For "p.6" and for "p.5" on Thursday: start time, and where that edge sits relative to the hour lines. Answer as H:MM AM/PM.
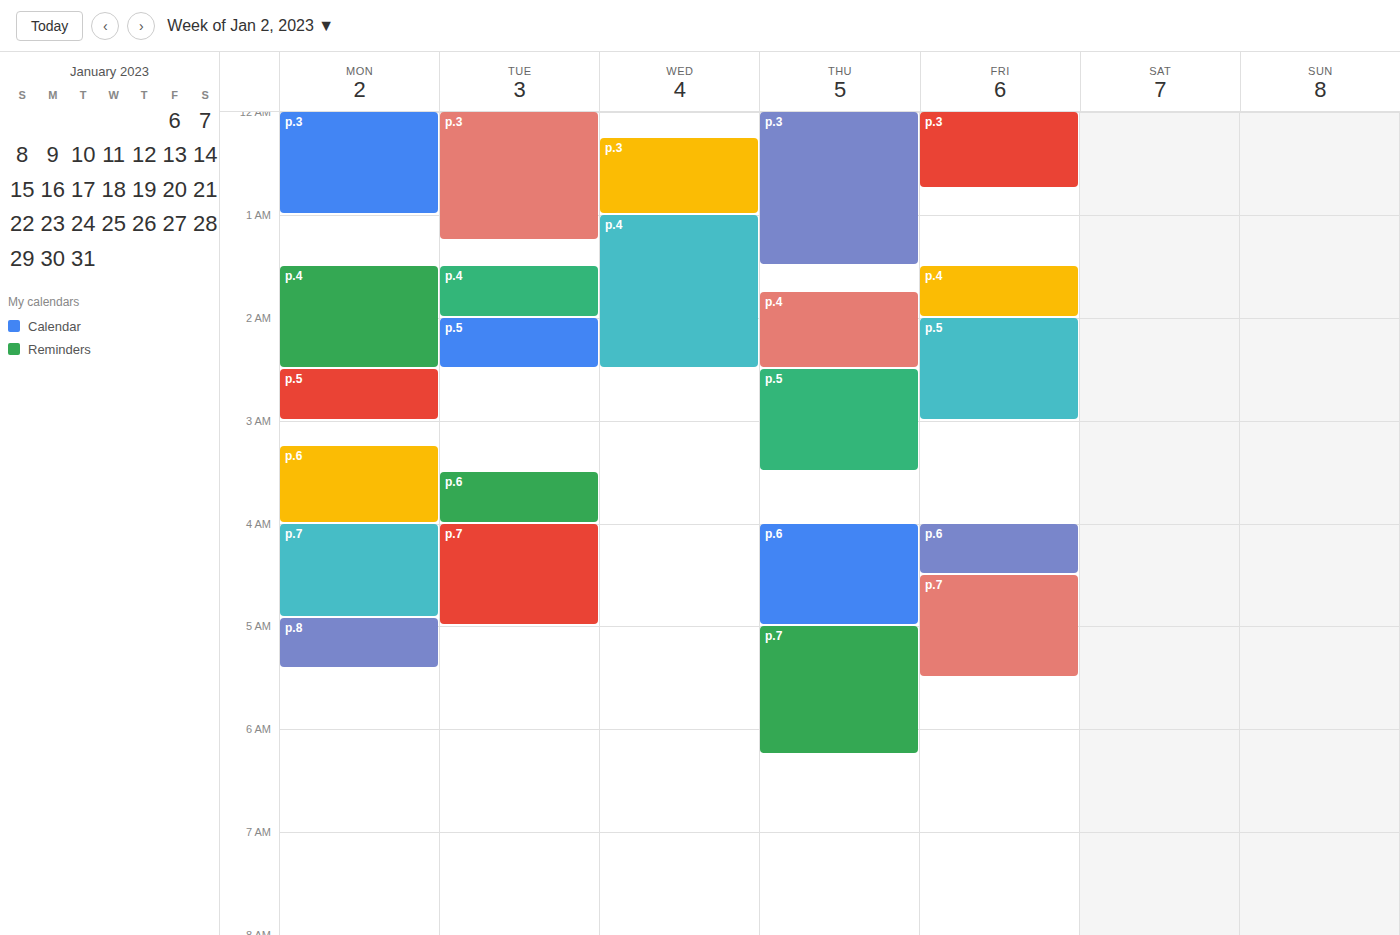
"p.6": 4:00 AM, exactly on the 4 AM line. "p.5": 2:30 AM, halfway between the 2 AM and 3 AM lines.